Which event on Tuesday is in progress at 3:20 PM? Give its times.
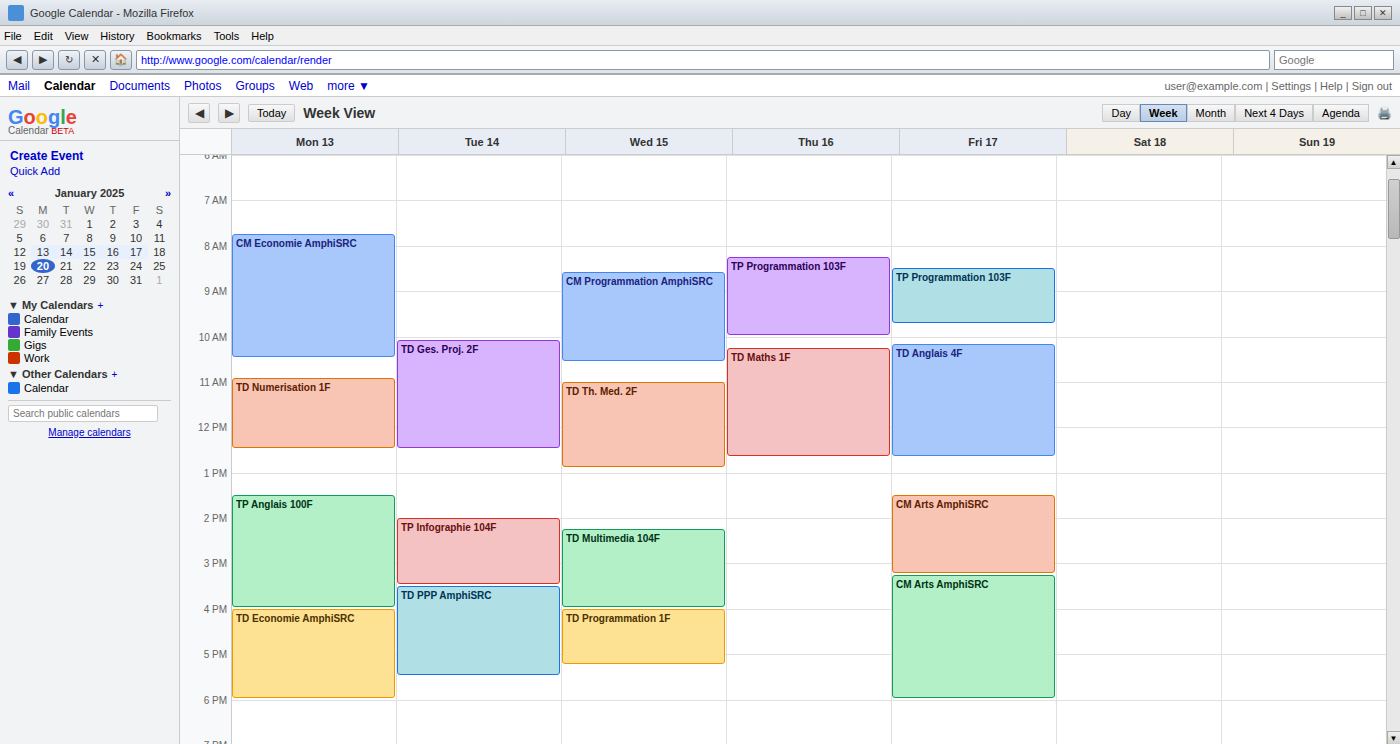
"TP Infographie 104F", 2:00 PM to 3:30 PM